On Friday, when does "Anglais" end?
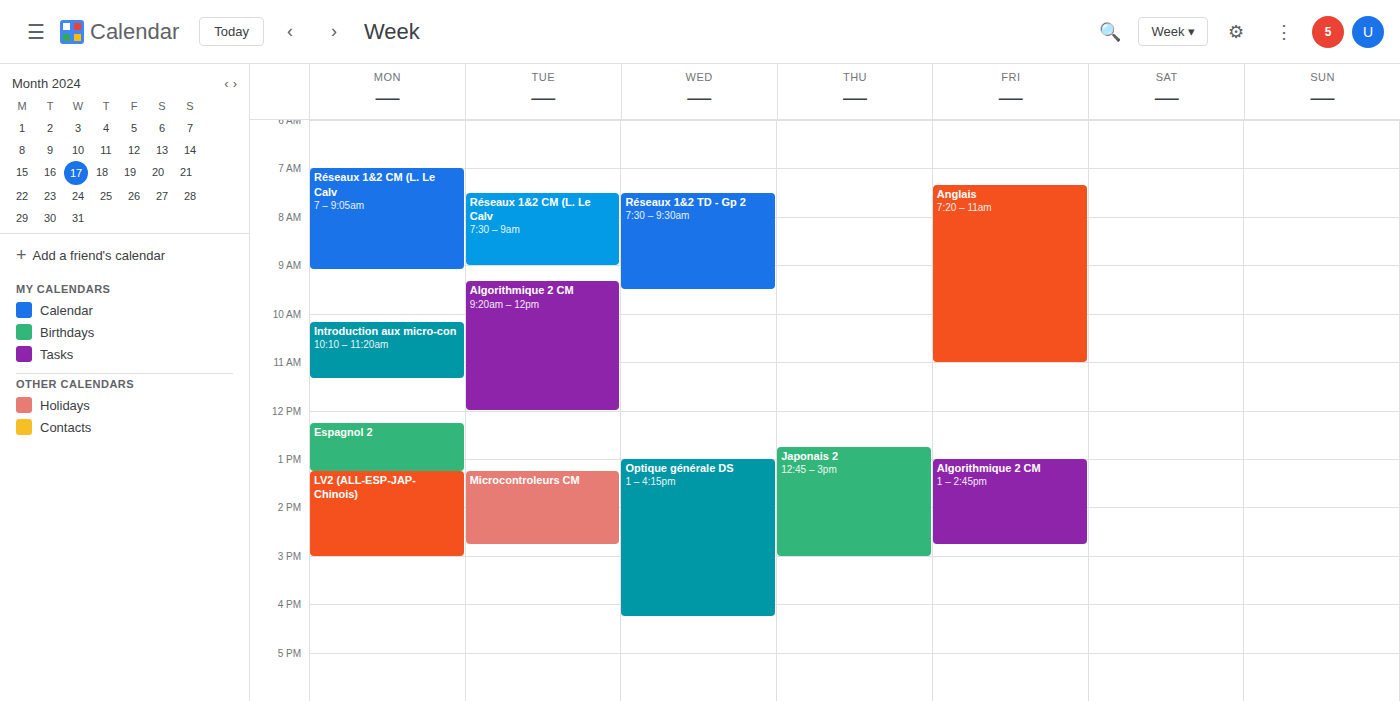
11:00 AM